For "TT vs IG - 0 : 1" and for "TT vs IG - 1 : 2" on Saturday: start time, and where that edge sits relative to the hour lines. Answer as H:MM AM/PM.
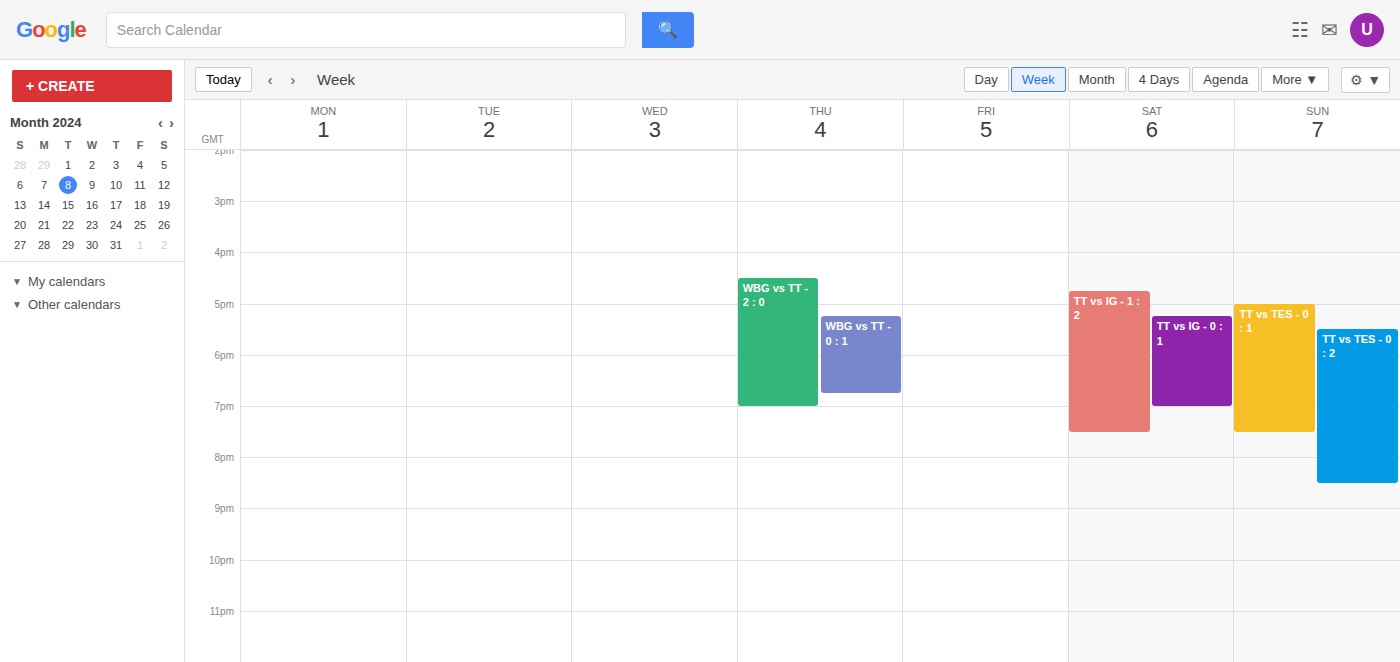
"TT vs IG - 0 : 1": 5:15 PM, neither: a quarter of the way from the 5 PM line to the 6 PM line. "TT vs IG - 1 : 2": 4:45 PM, neither: three quarters of the way from the 4 PM line to the 5 PM line.